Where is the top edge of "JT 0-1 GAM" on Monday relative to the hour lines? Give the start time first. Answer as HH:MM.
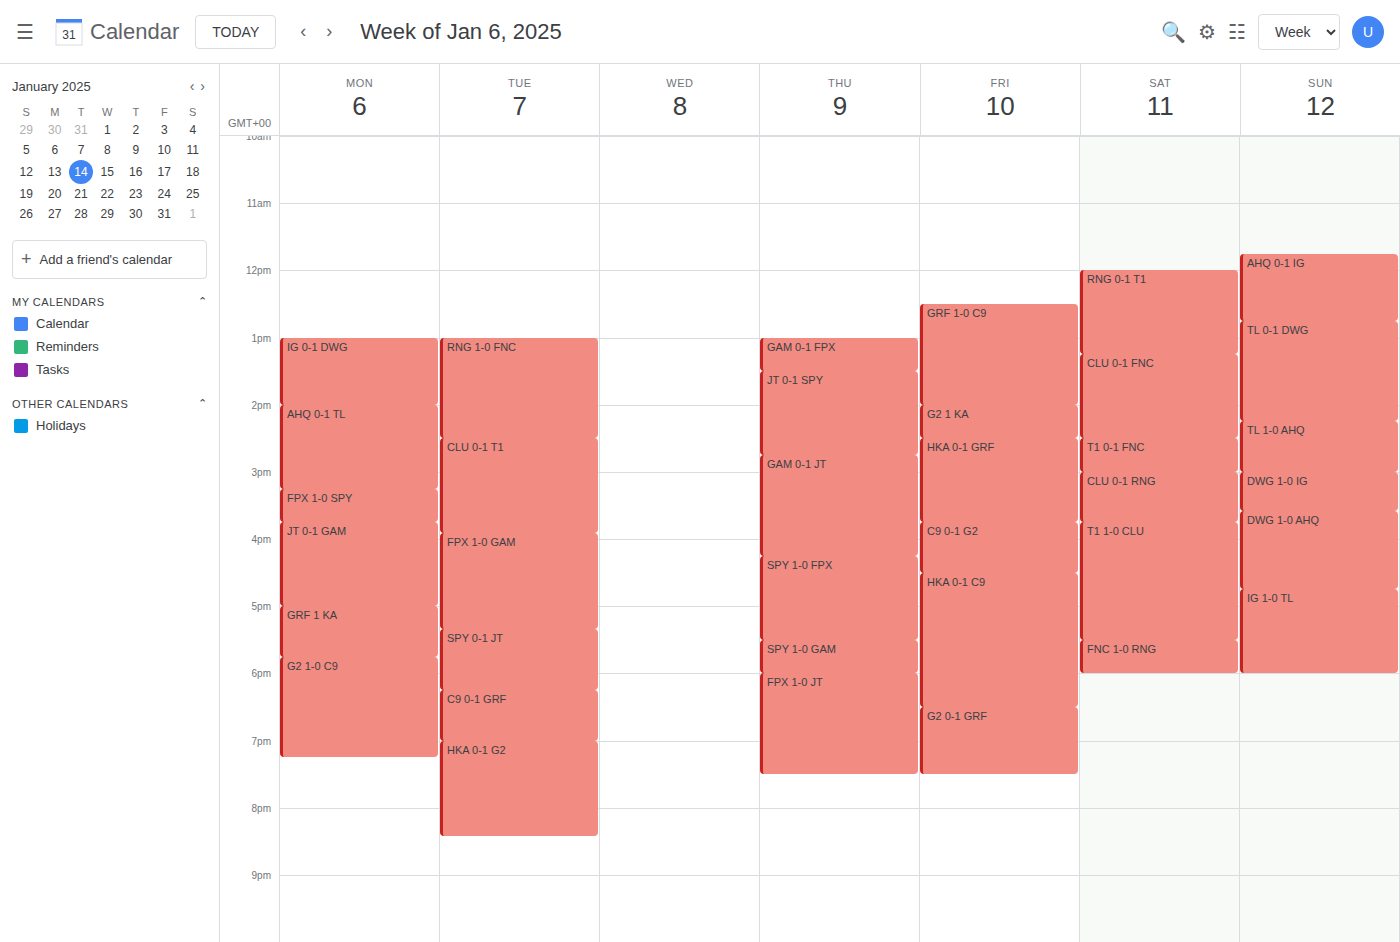
15:45 -- neither: three quarters of the way from the 15:00 line to the 16:00 line.